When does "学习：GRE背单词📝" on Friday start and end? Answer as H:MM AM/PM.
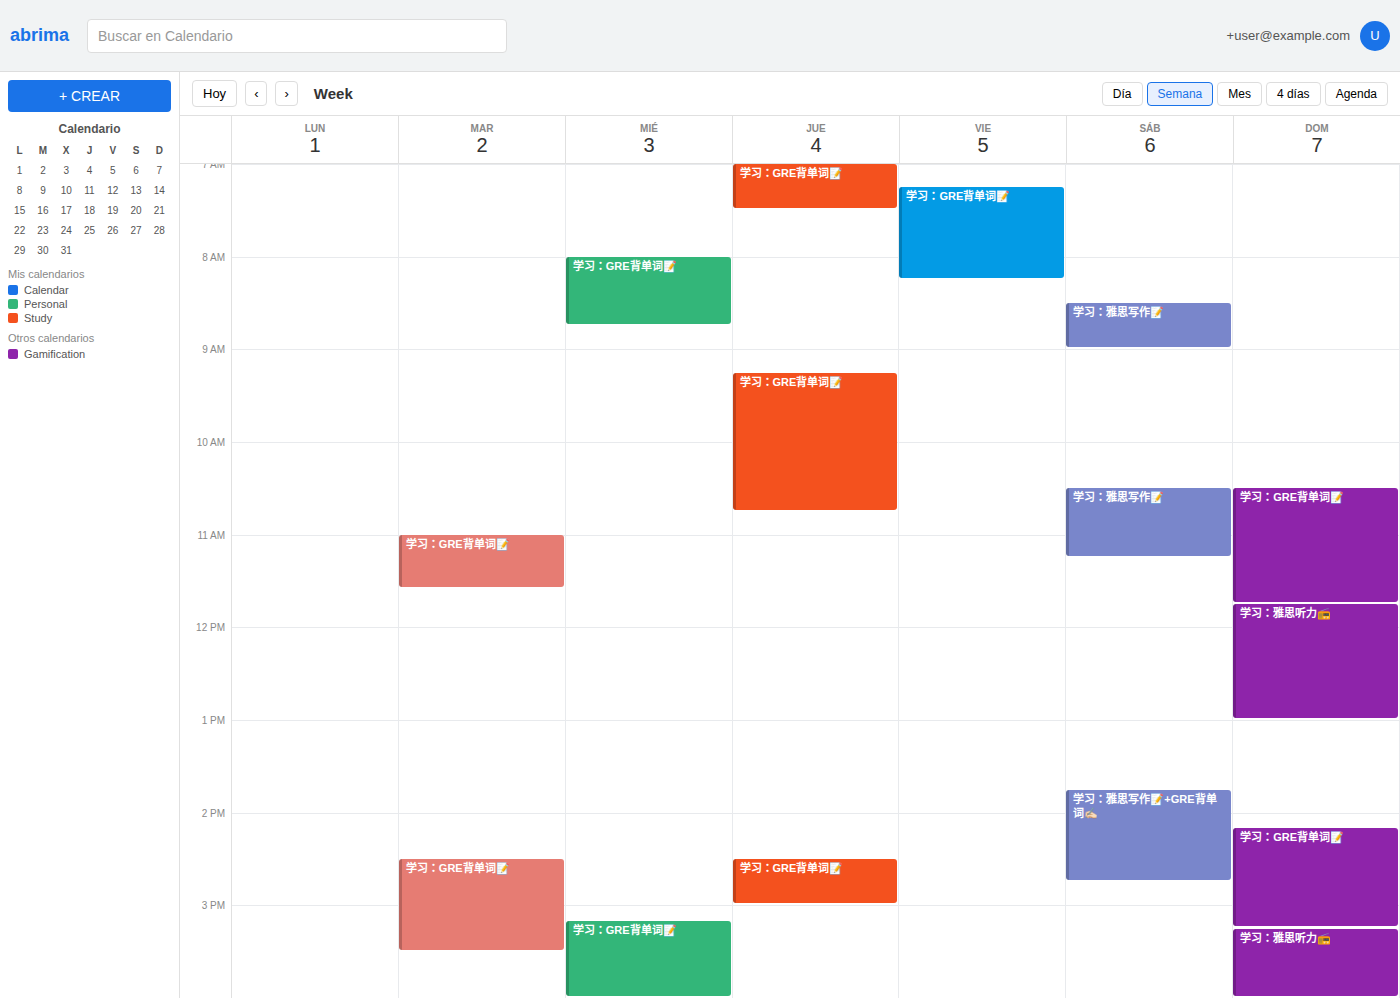
7:15 AM to 8:15 AM